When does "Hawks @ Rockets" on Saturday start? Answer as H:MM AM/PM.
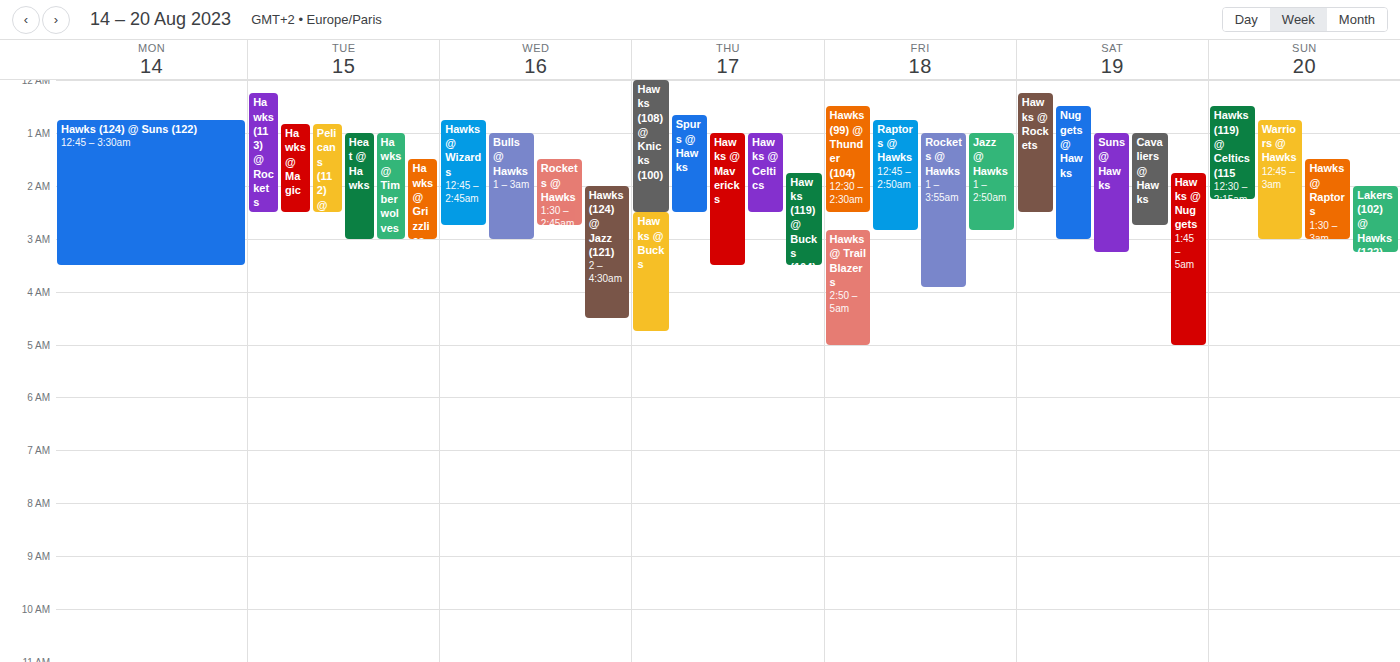
12:15 AM